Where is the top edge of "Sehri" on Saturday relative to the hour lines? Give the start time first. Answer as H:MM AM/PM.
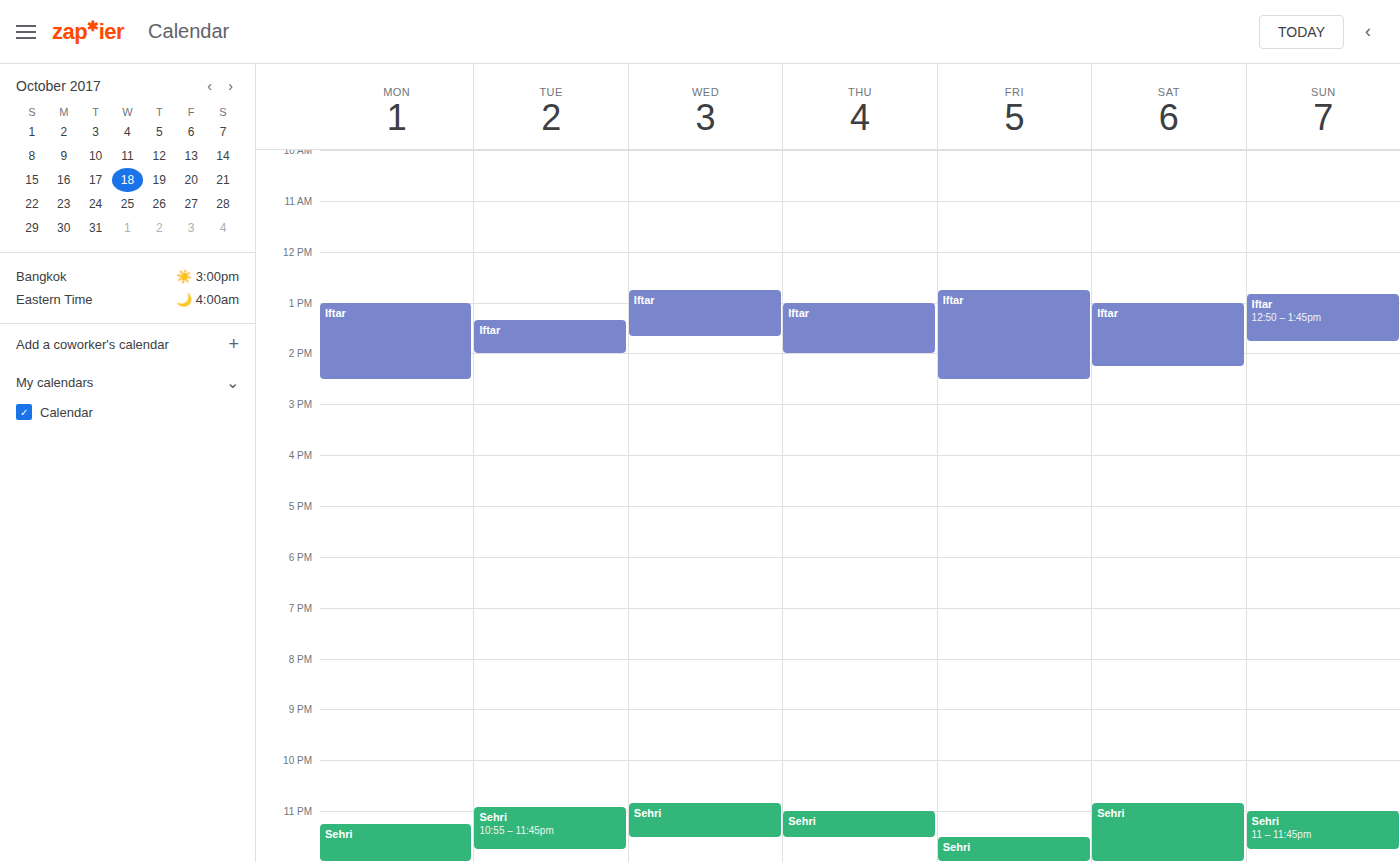
10:50 PM -- neither: 50 minutes below the 10 PM line and 10 minutes above the 11 PM line.